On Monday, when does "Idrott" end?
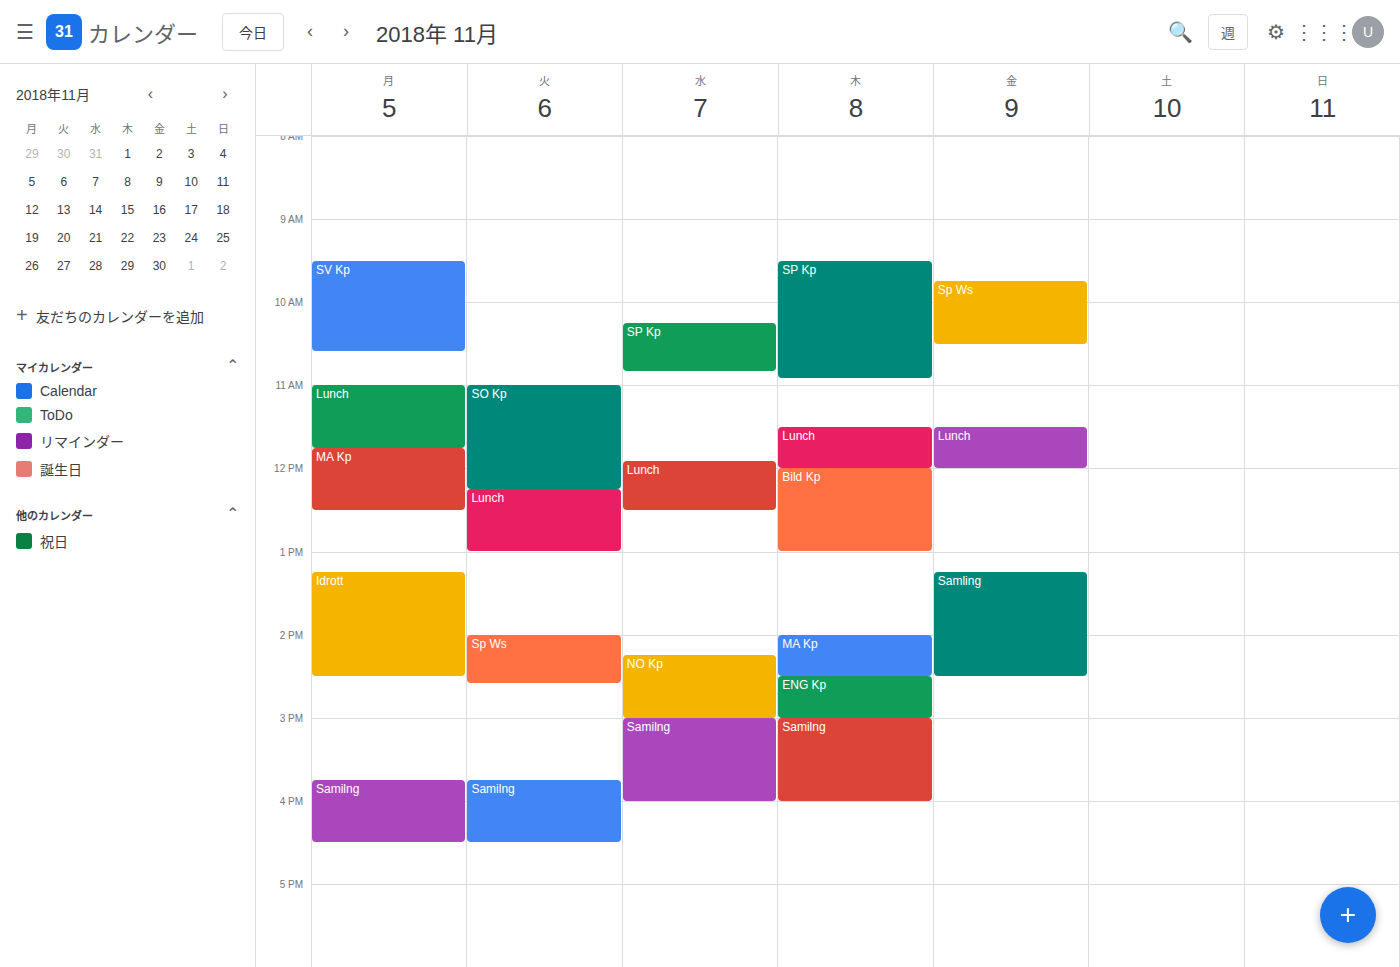
2:30 PM